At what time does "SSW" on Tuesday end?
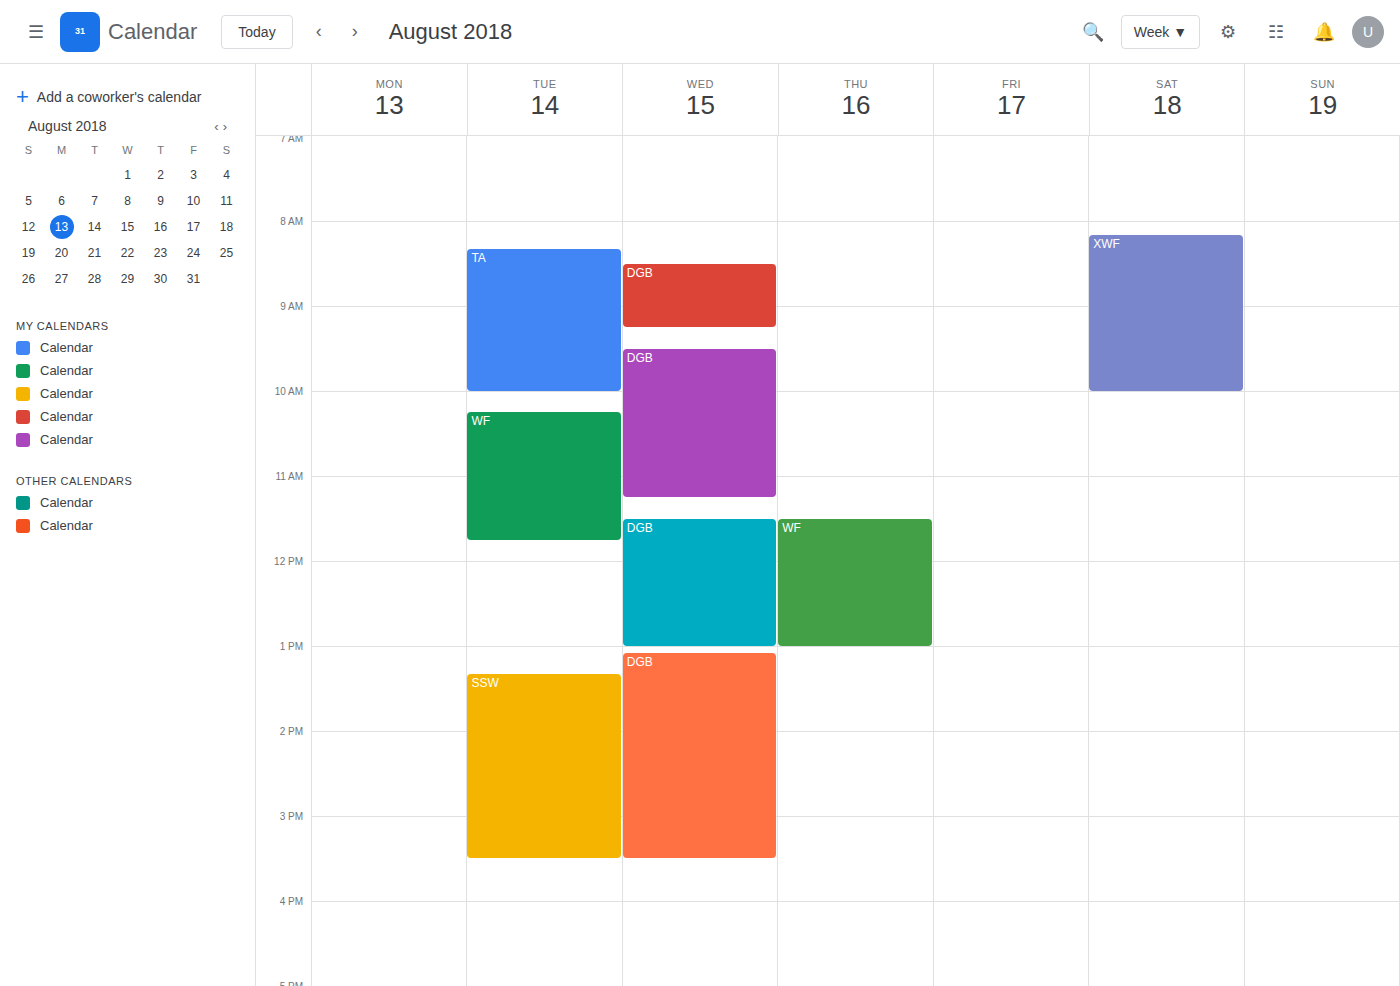
3:30 PM